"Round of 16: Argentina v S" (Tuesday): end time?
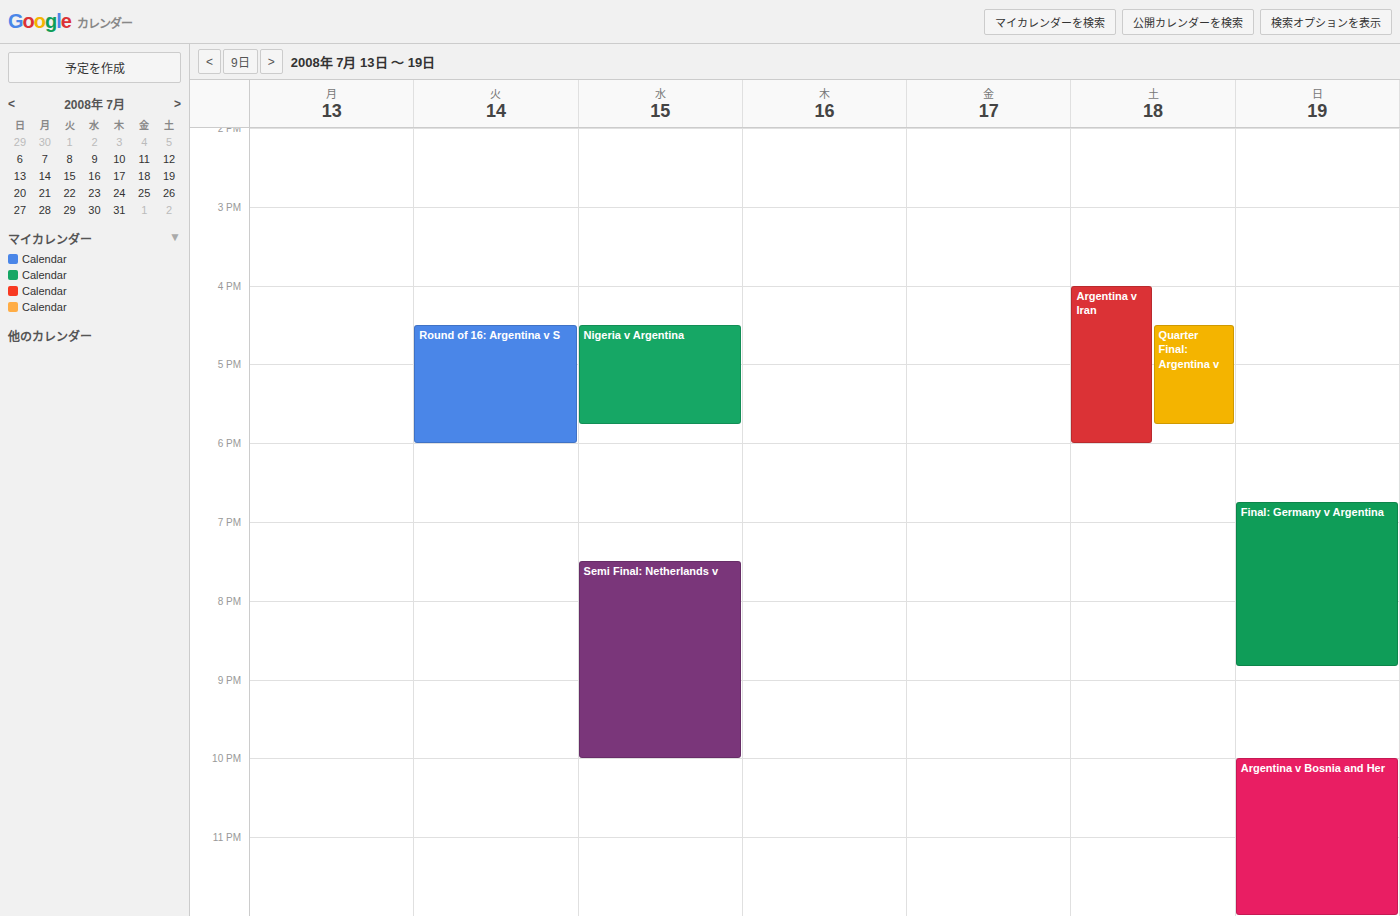
6:00 PM